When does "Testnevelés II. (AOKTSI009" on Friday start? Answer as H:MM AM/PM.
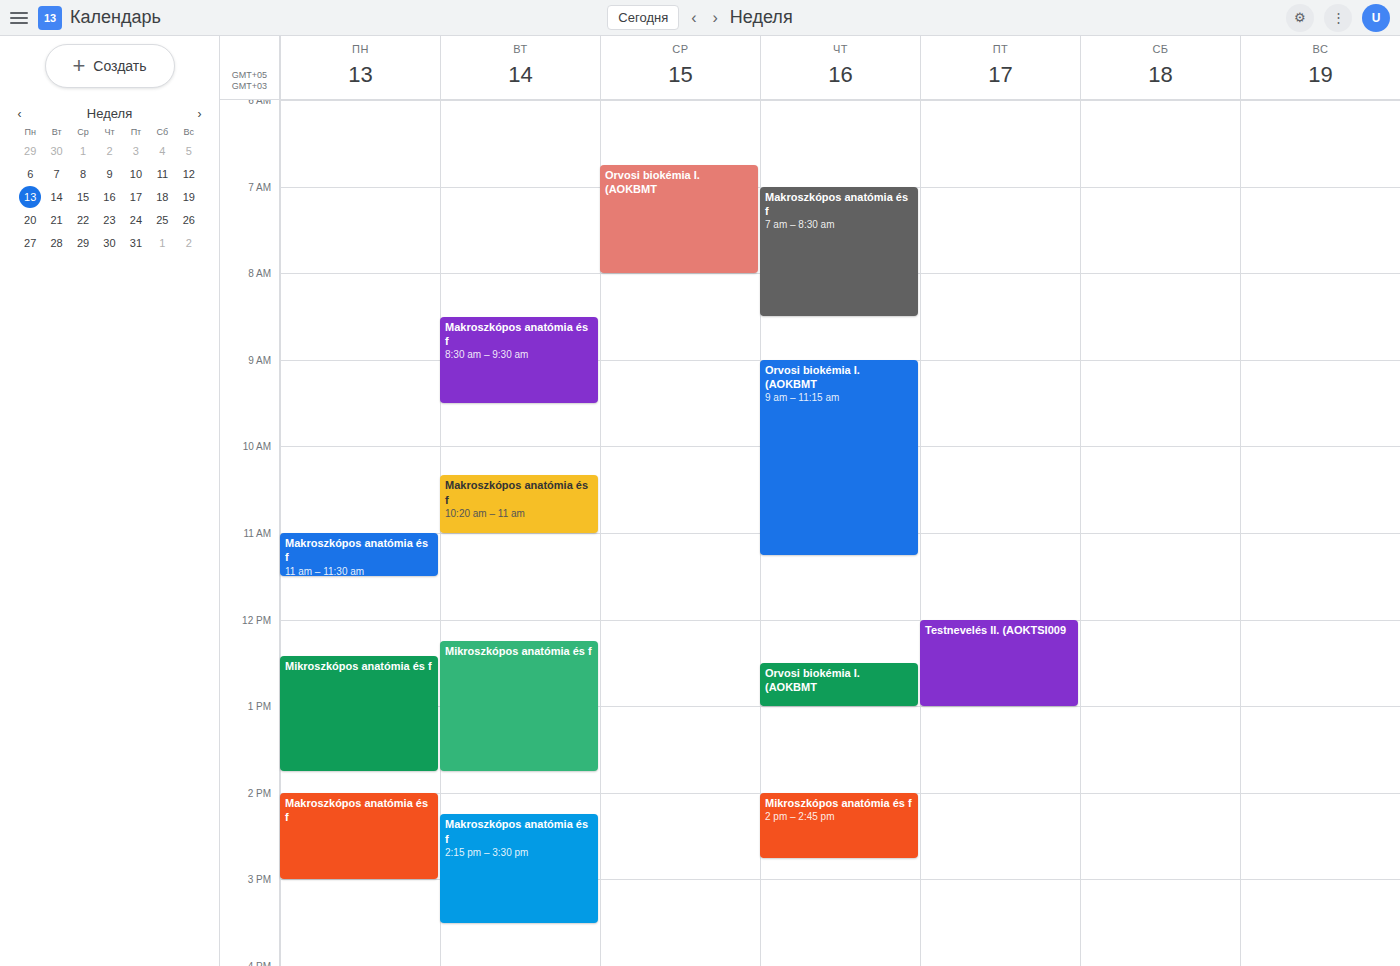
12:00 PM